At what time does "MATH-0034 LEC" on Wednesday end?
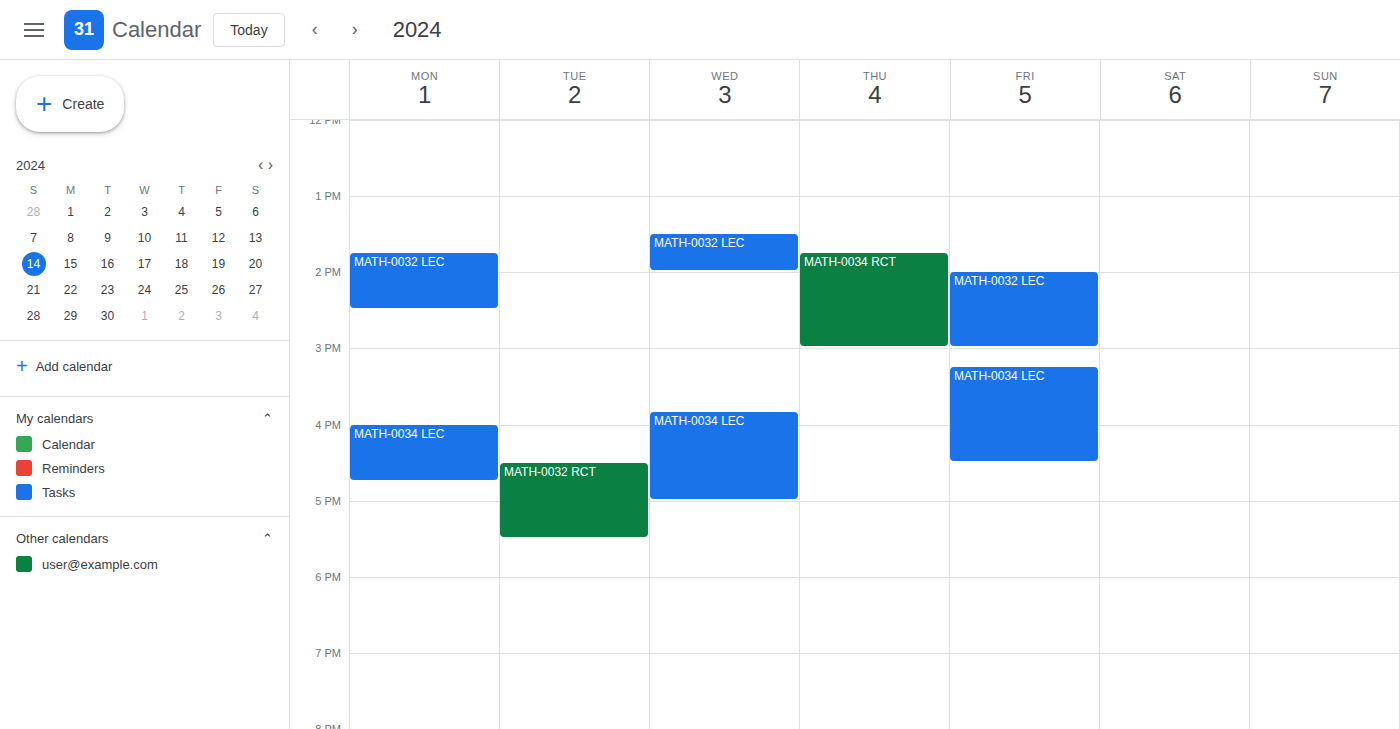
5:00 PM